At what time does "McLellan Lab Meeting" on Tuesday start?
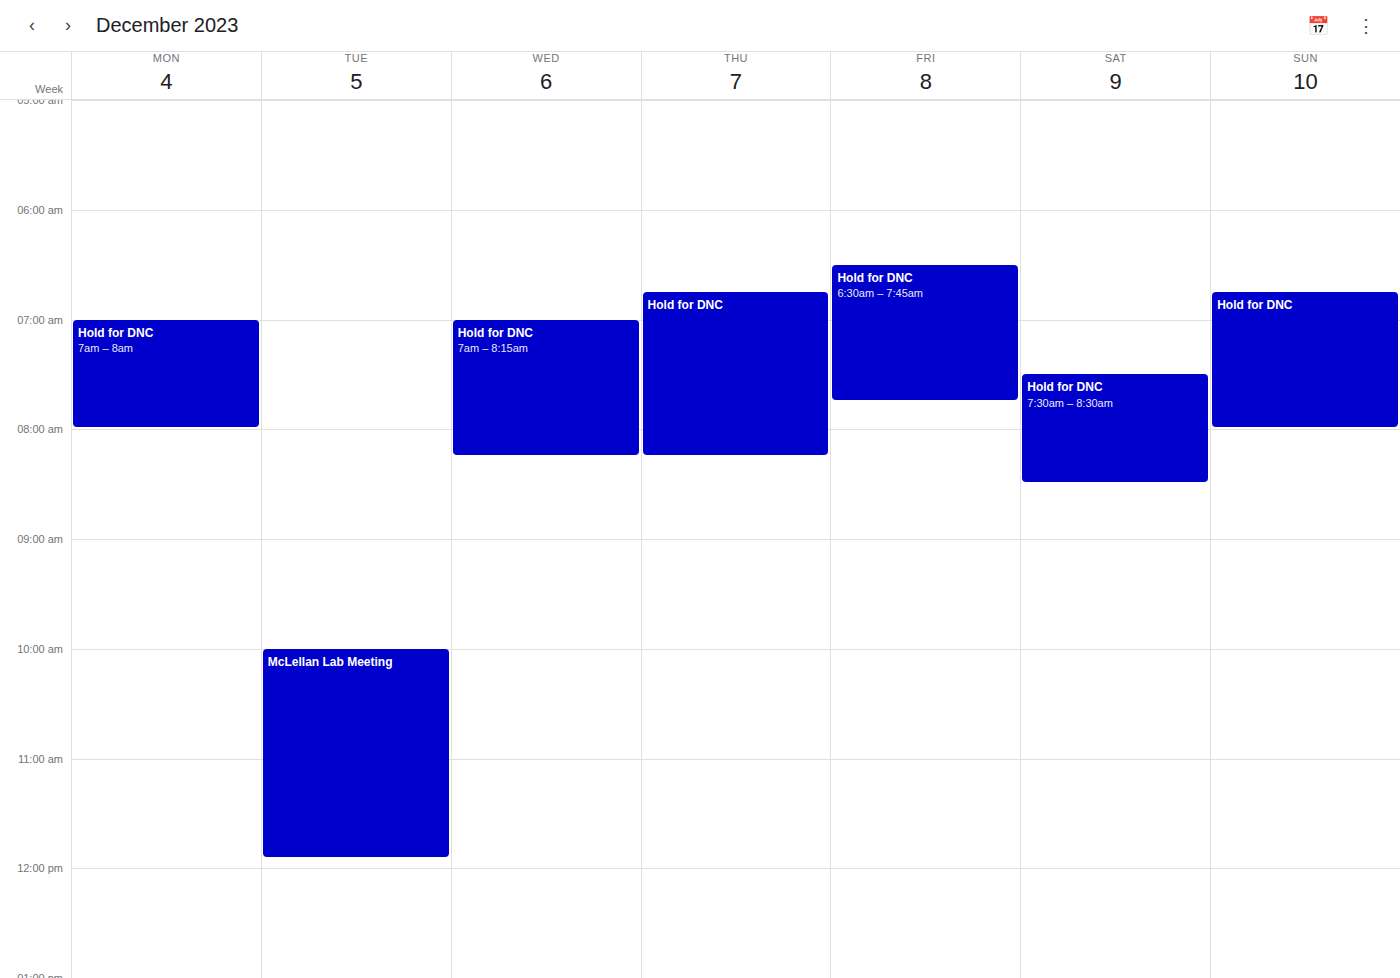
10:00 AM